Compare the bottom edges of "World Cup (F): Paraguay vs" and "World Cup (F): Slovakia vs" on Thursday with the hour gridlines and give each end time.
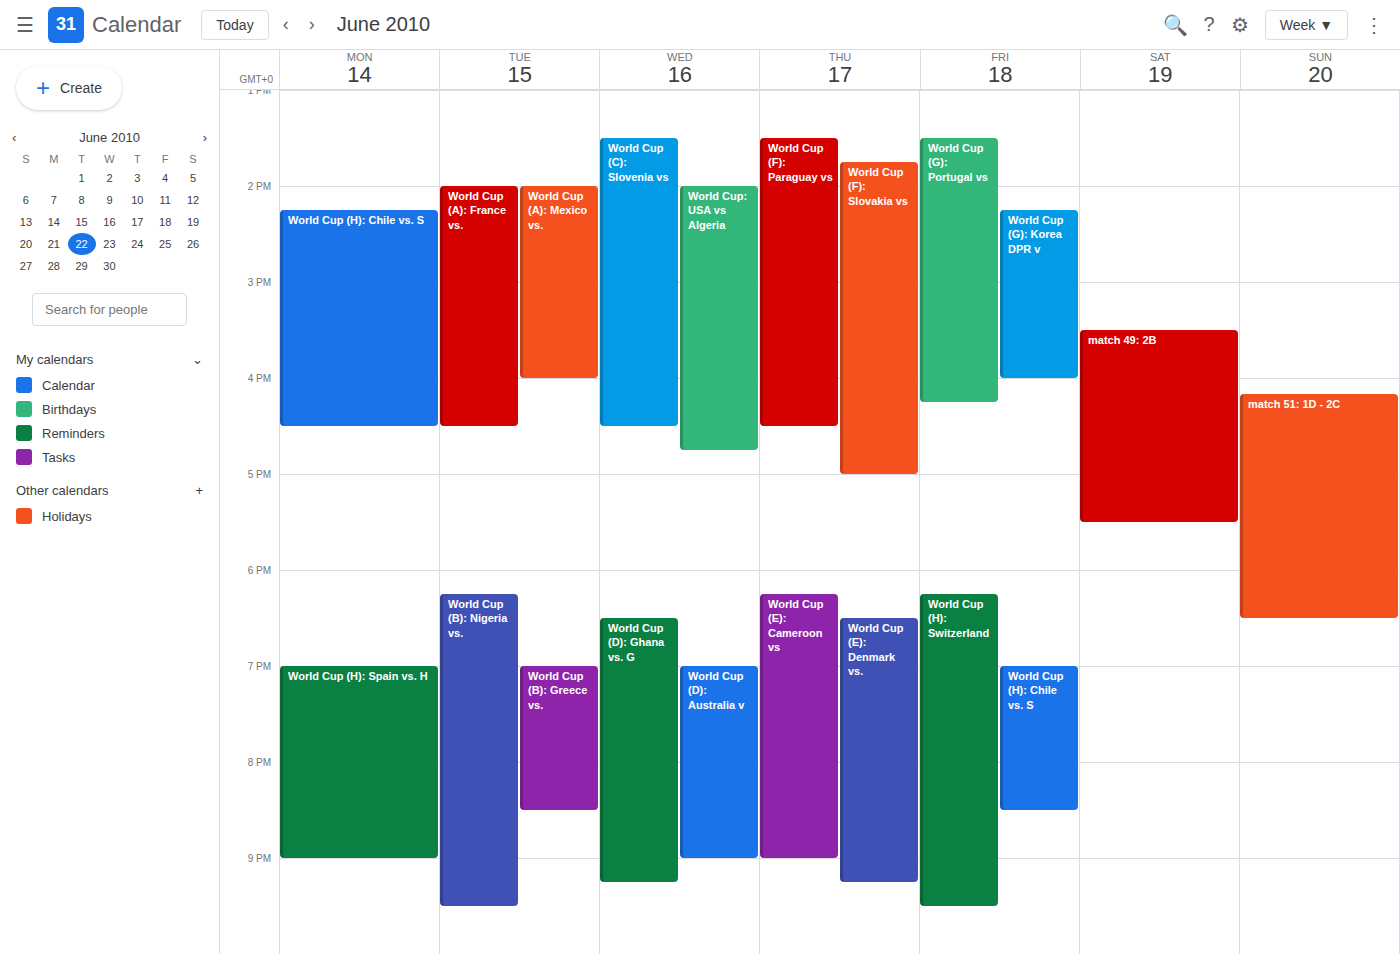
"World Cup (F): Paraguay vs": 4:30 PM, halfway between the 4 PM and 5 PM lines. "World Cup (F): Slovakia vs": 5:00 PM, exactly on the 5 PM line.